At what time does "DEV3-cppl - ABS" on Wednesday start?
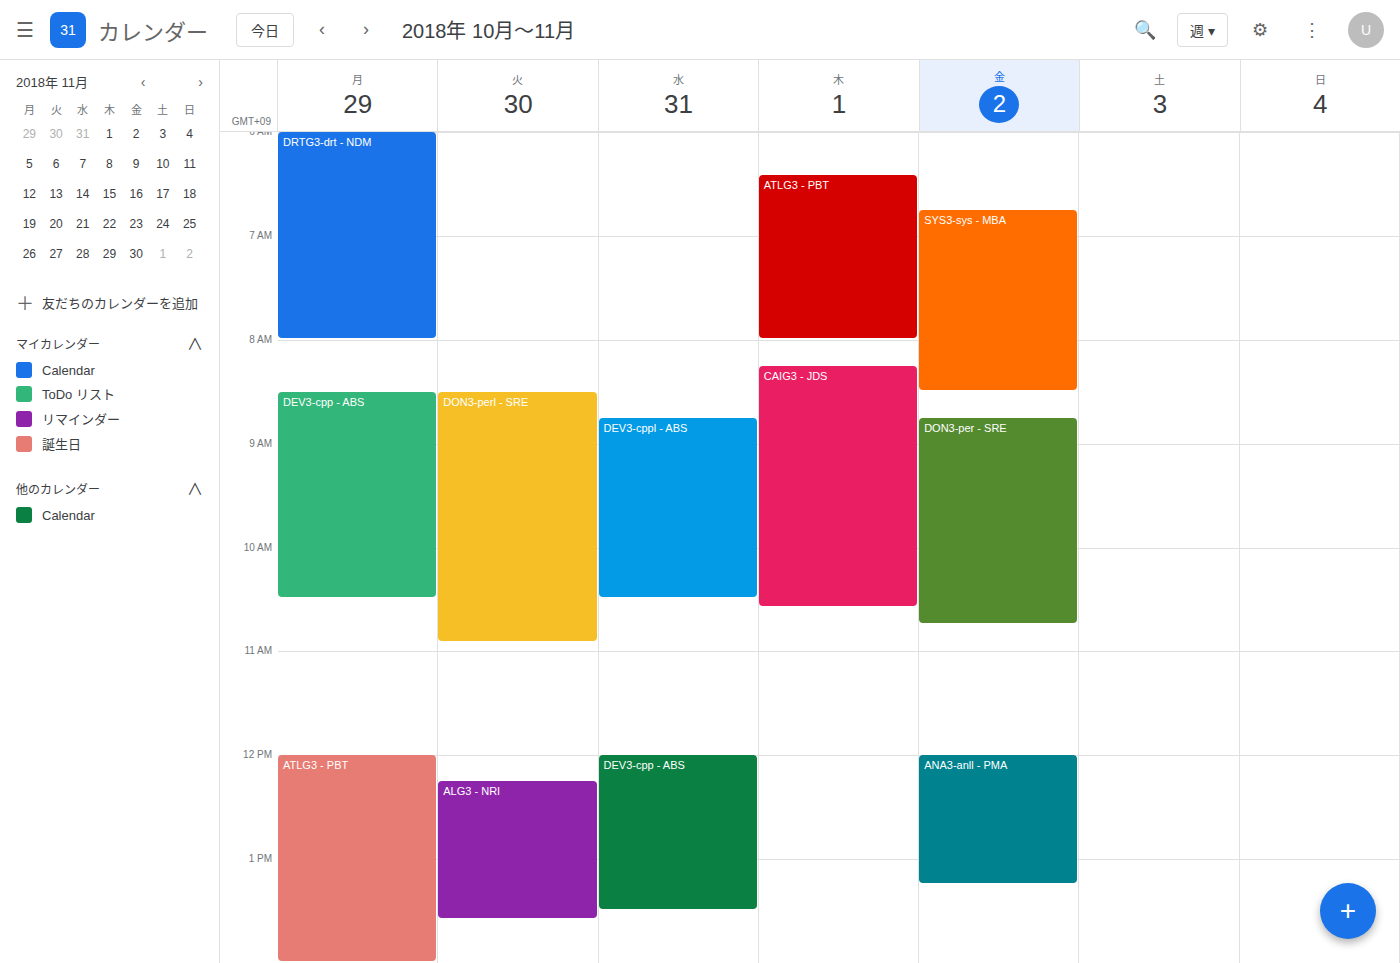
8:45 AM